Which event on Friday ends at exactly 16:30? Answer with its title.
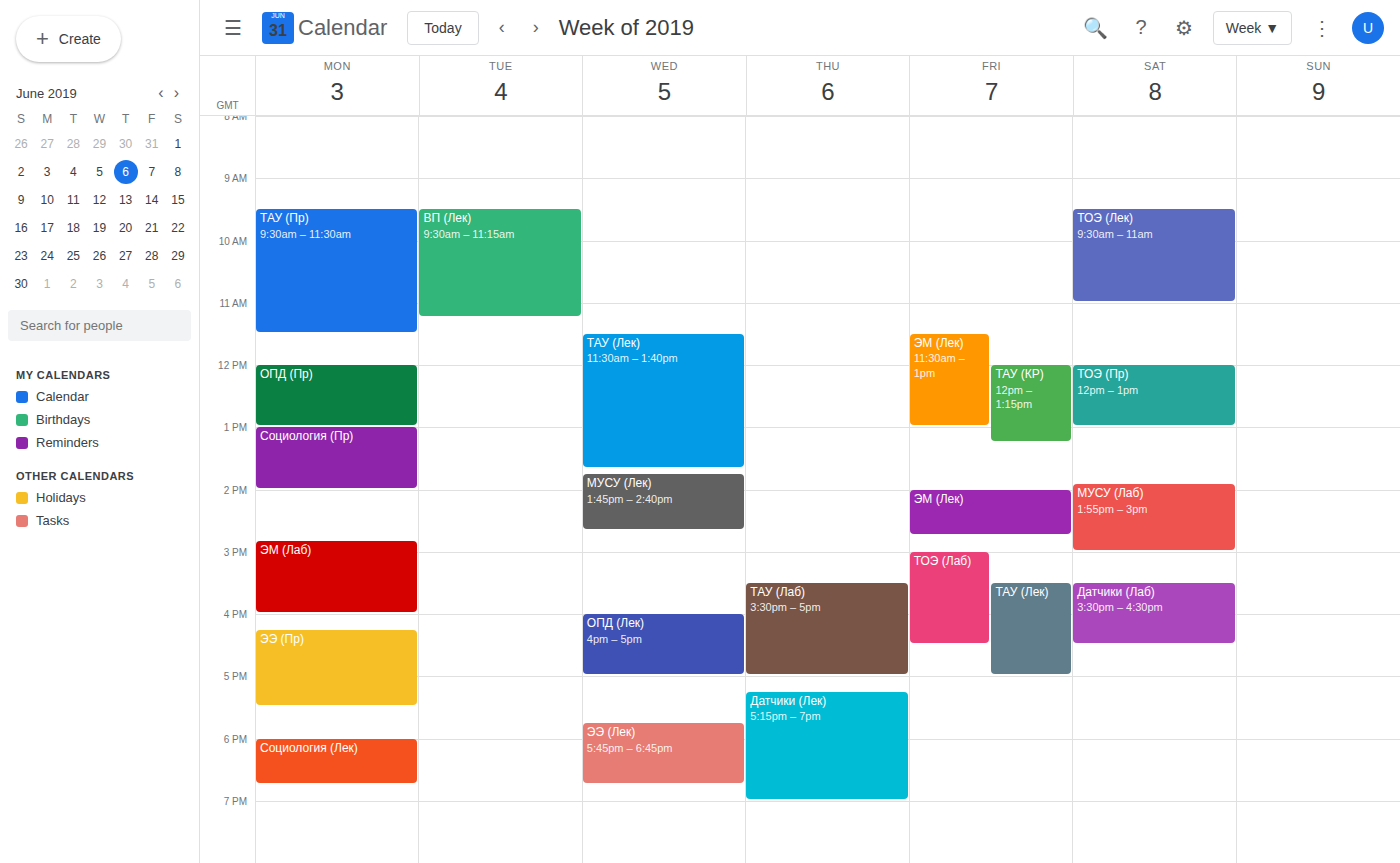
"ТОЭ (Лаб)"